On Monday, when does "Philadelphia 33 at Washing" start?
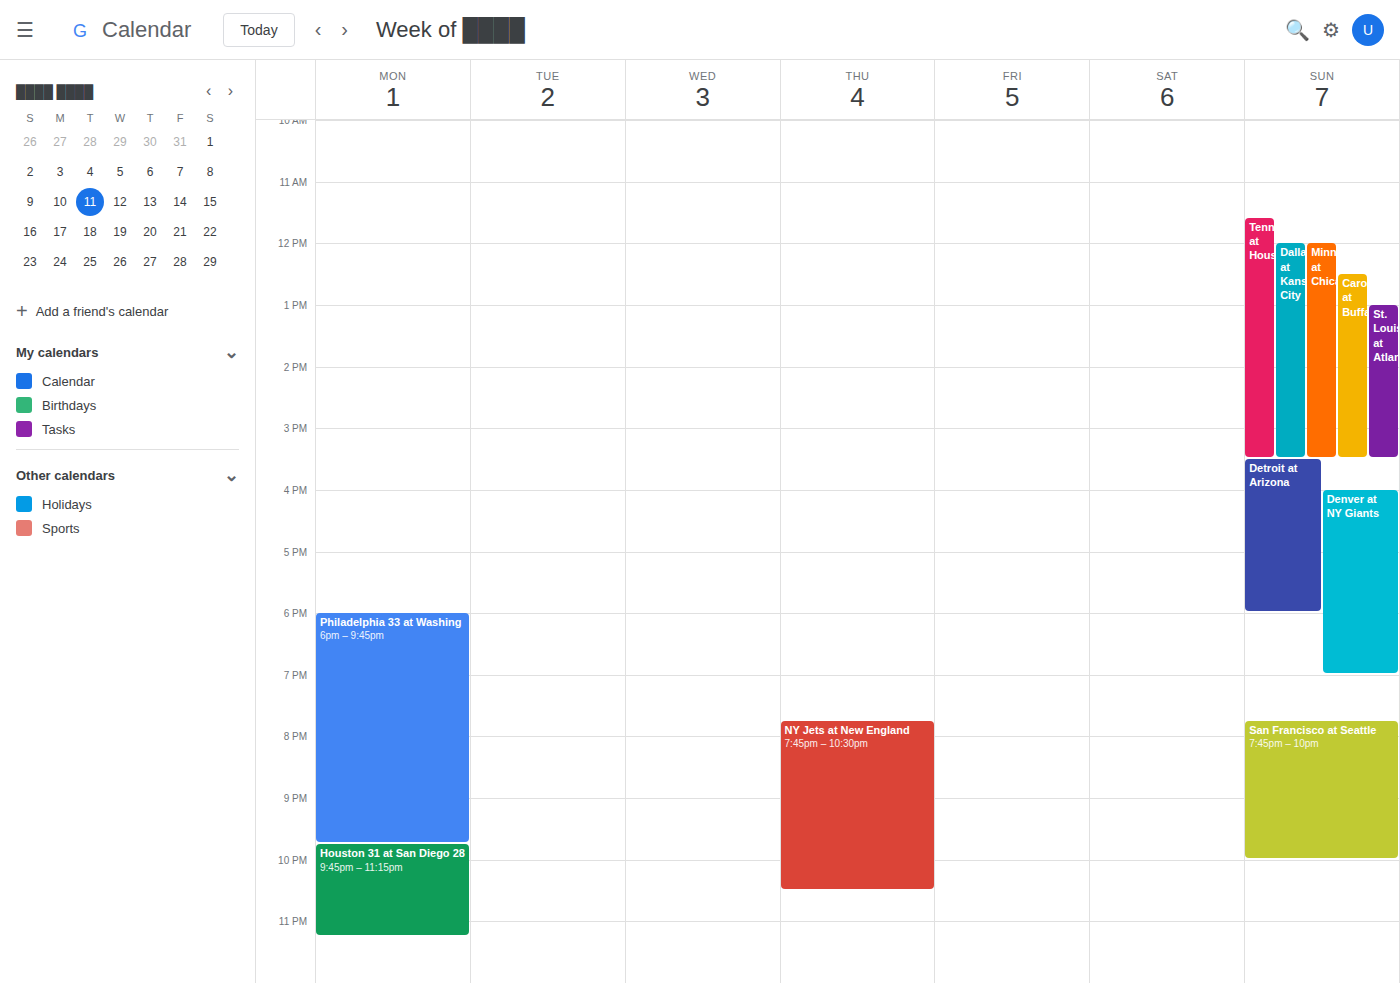
18:00